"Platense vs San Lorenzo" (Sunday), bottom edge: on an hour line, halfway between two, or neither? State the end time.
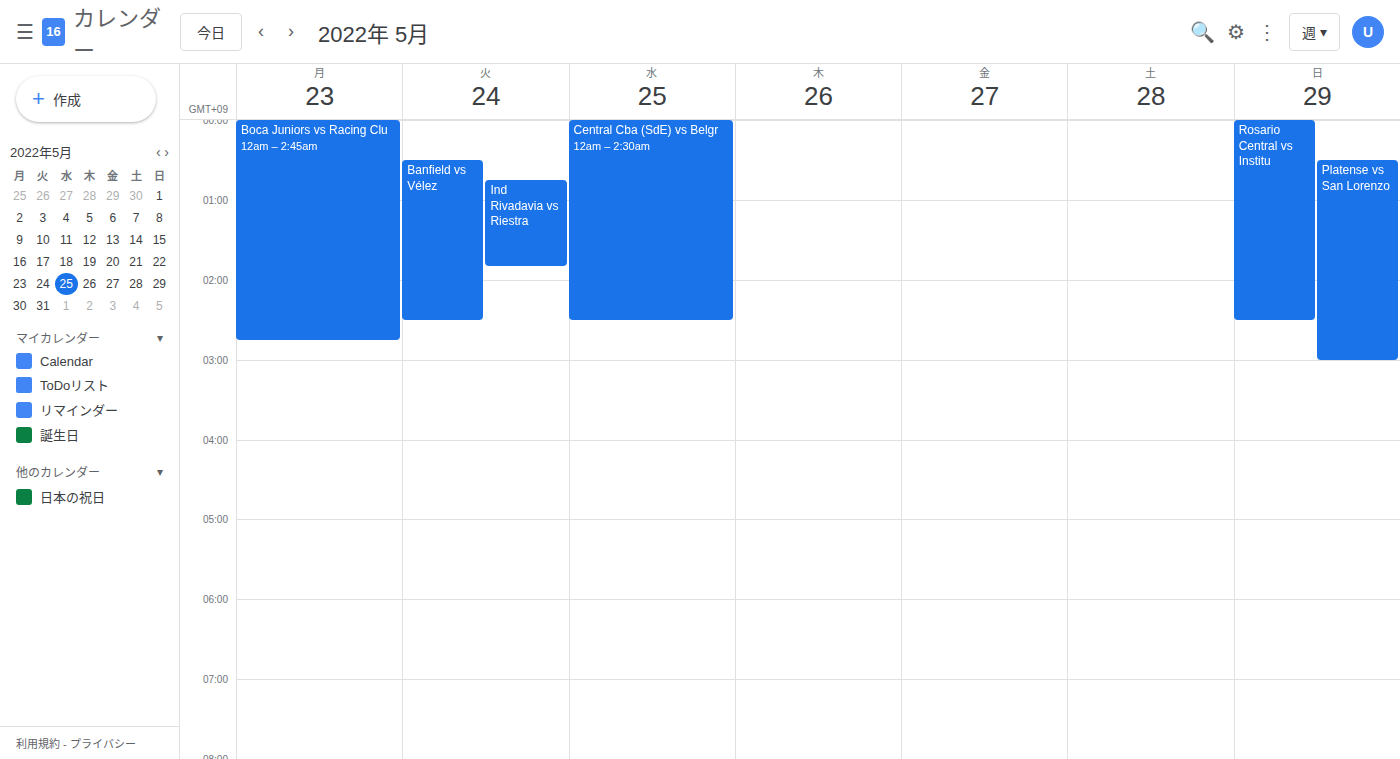
3:00 AM -- exactly on the 3 AM line.